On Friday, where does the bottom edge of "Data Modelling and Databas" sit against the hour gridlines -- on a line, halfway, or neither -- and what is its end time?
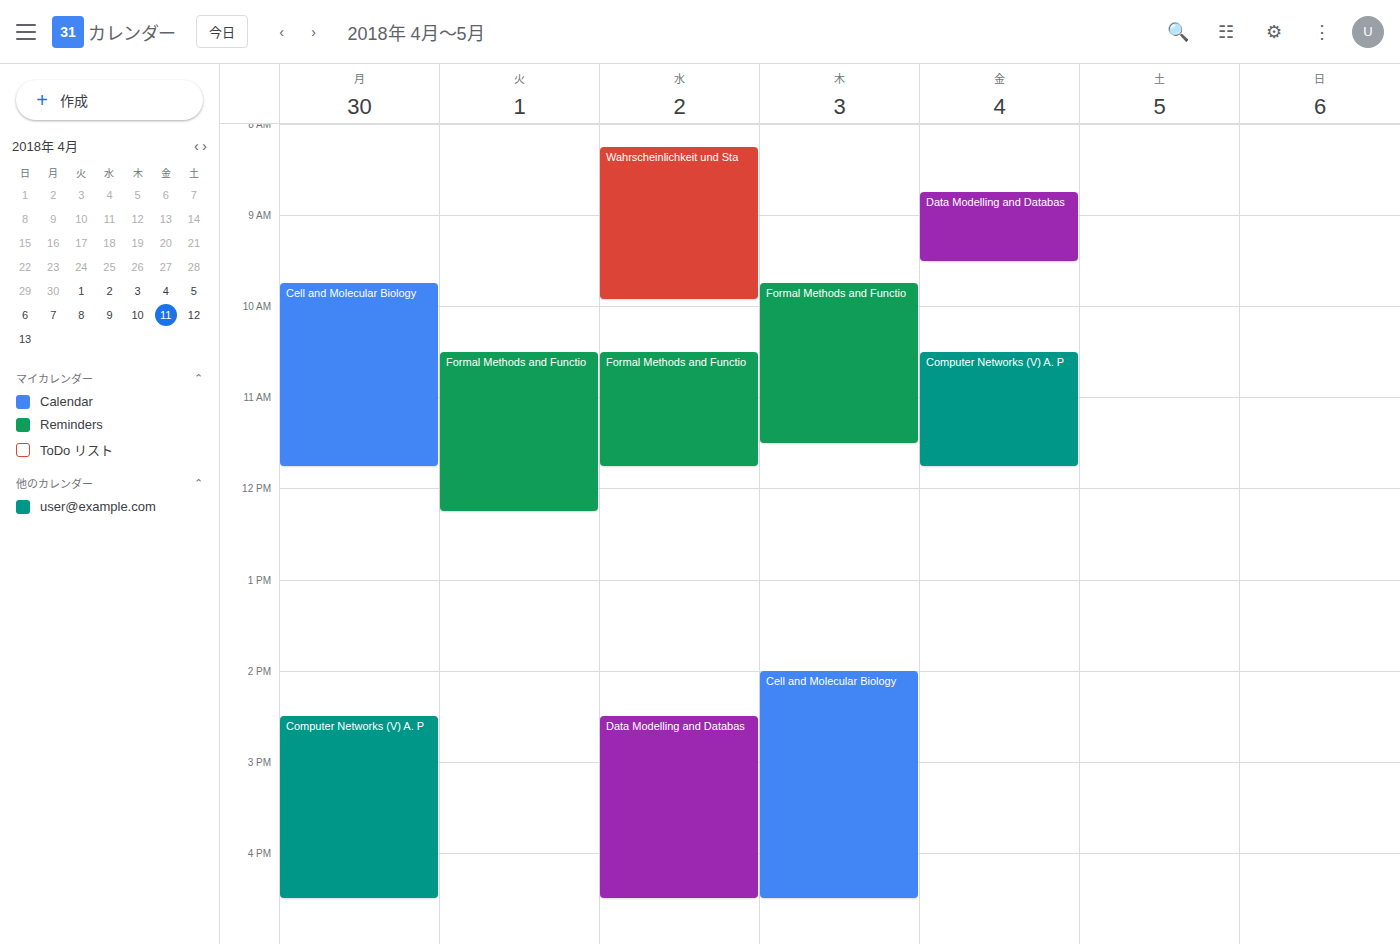
9:30 AM -- halfway between the 9 AM and 10 AM lines.